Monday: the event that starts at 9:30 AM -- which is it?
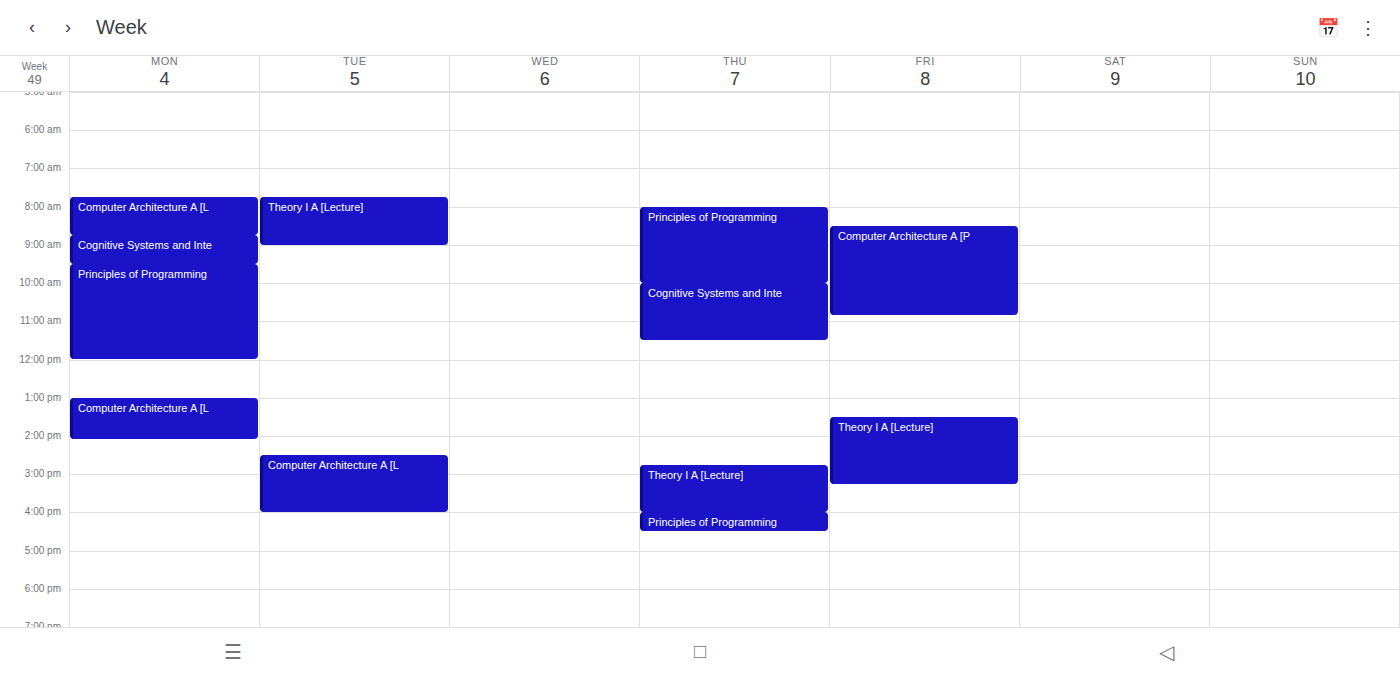
"Principles of Programming"